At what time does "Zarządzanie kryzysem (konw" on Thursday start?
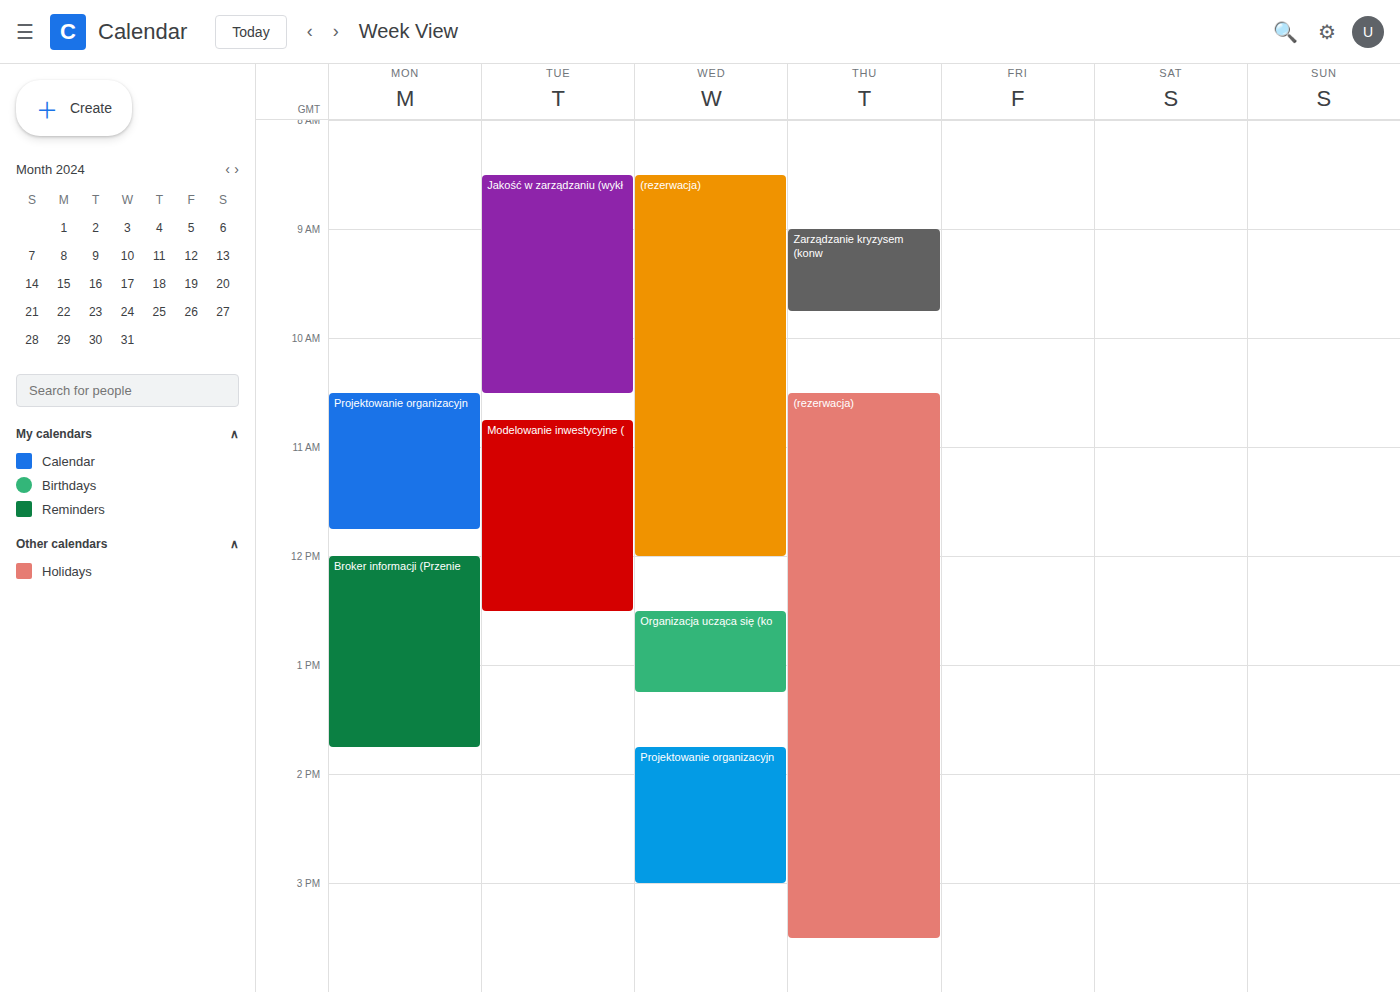
9:00 AM